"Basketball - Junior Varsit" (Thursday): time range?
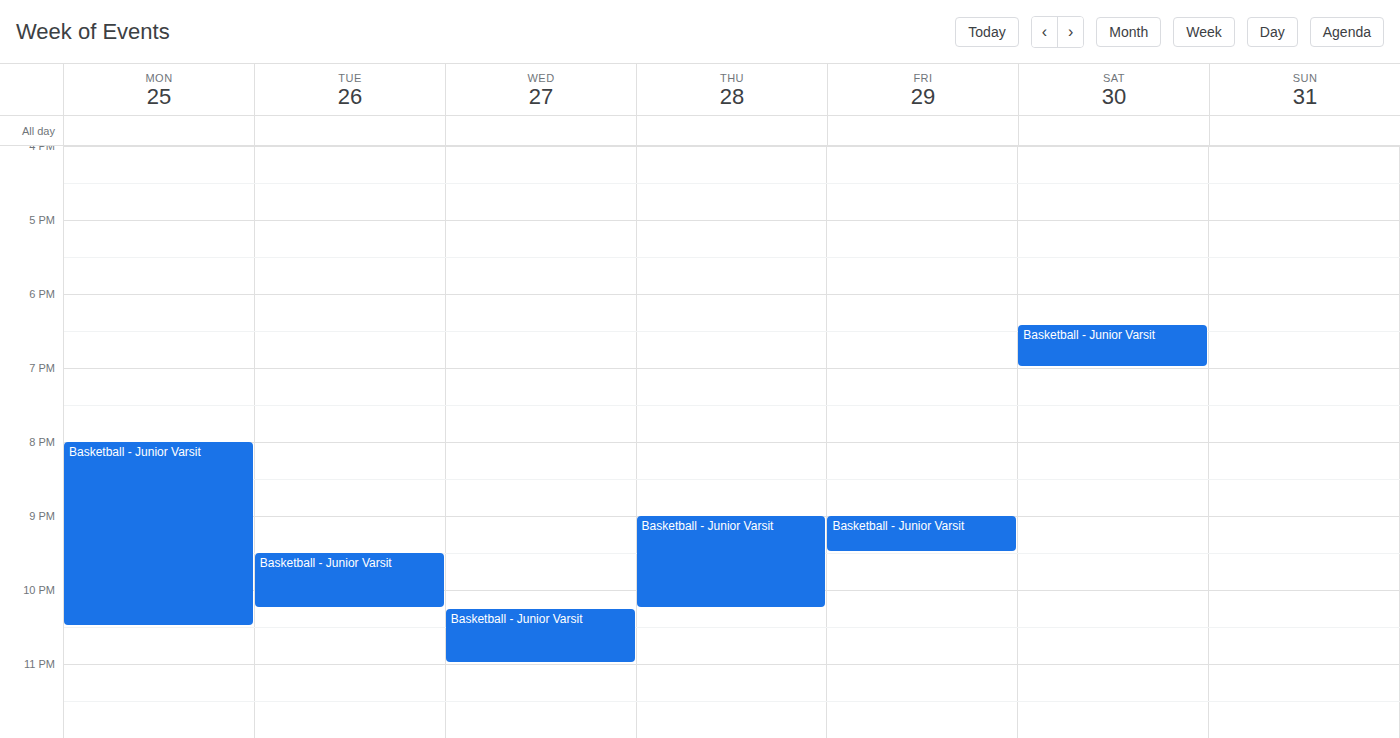
9:00 PM to 10:15 PM